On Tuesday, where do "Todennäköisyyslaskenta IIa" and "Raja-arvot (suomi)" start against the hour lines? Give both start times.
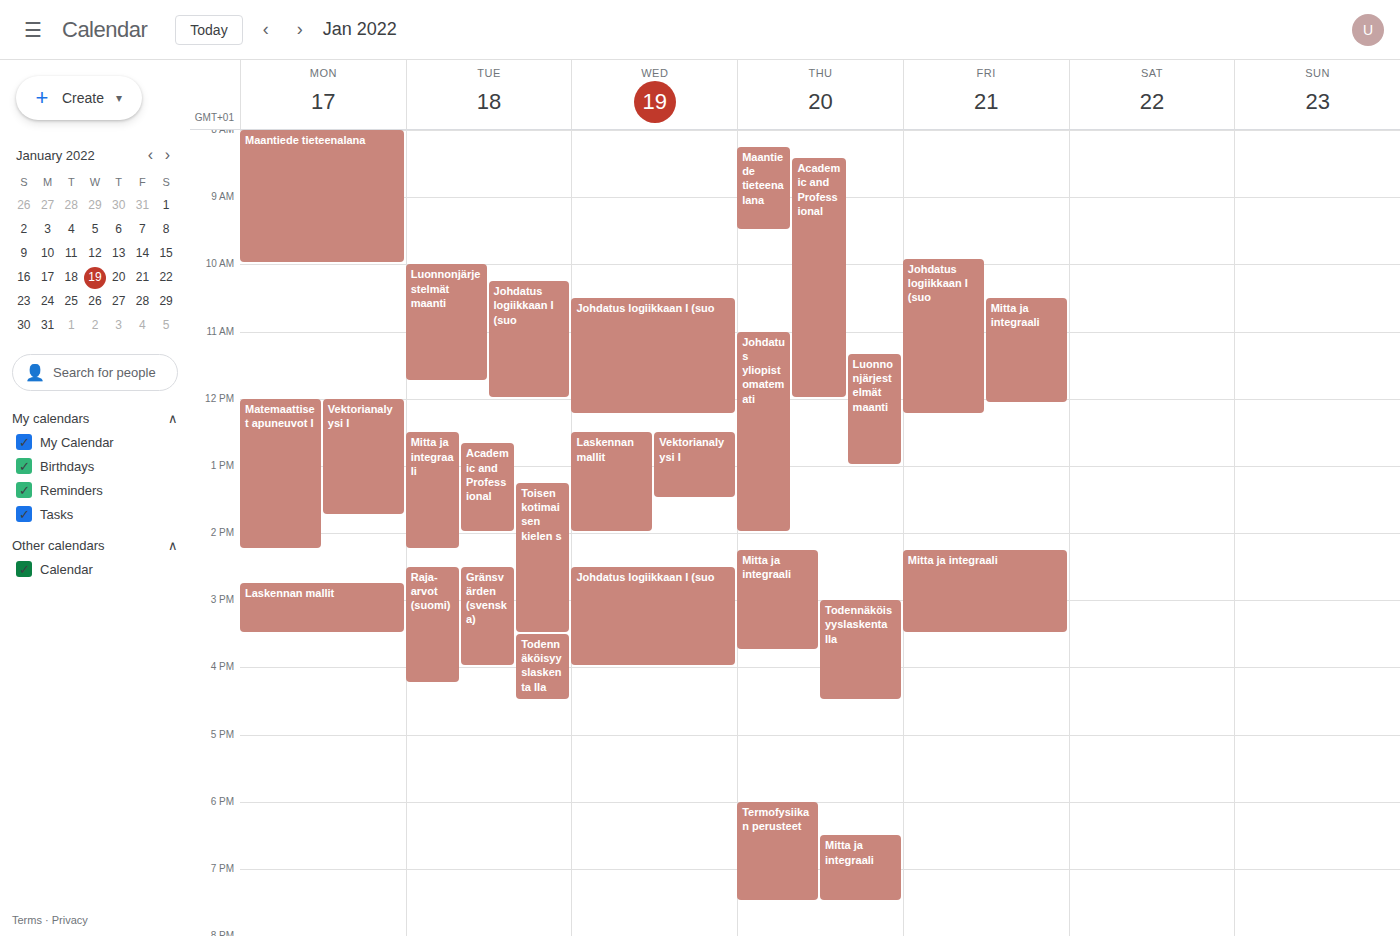
"Todennäköisyyslaskenta IIa": 3:30 PM, halfway between the 3 PM and 4 PM lines. "Raja-arvot (suomi)": 2:30 PM, halfway between the 2 PM and 3 PM lines.